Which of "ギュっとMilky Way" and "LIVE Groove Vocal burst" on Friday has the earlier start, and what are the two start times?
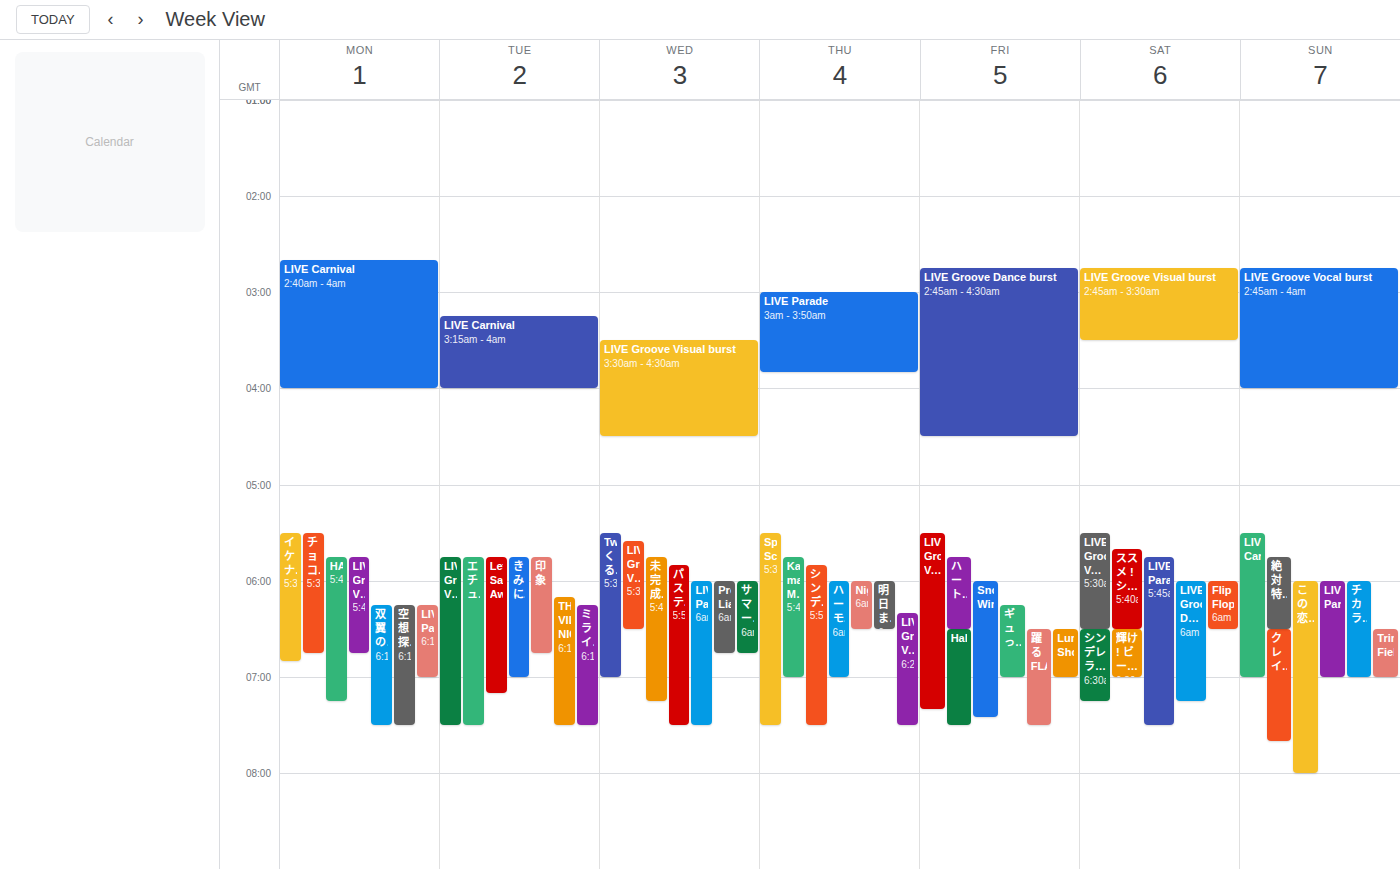
"LIVE Groove Vocal burst" 5:30 AM; "ギュっとMilky Way" 6:15 AM.